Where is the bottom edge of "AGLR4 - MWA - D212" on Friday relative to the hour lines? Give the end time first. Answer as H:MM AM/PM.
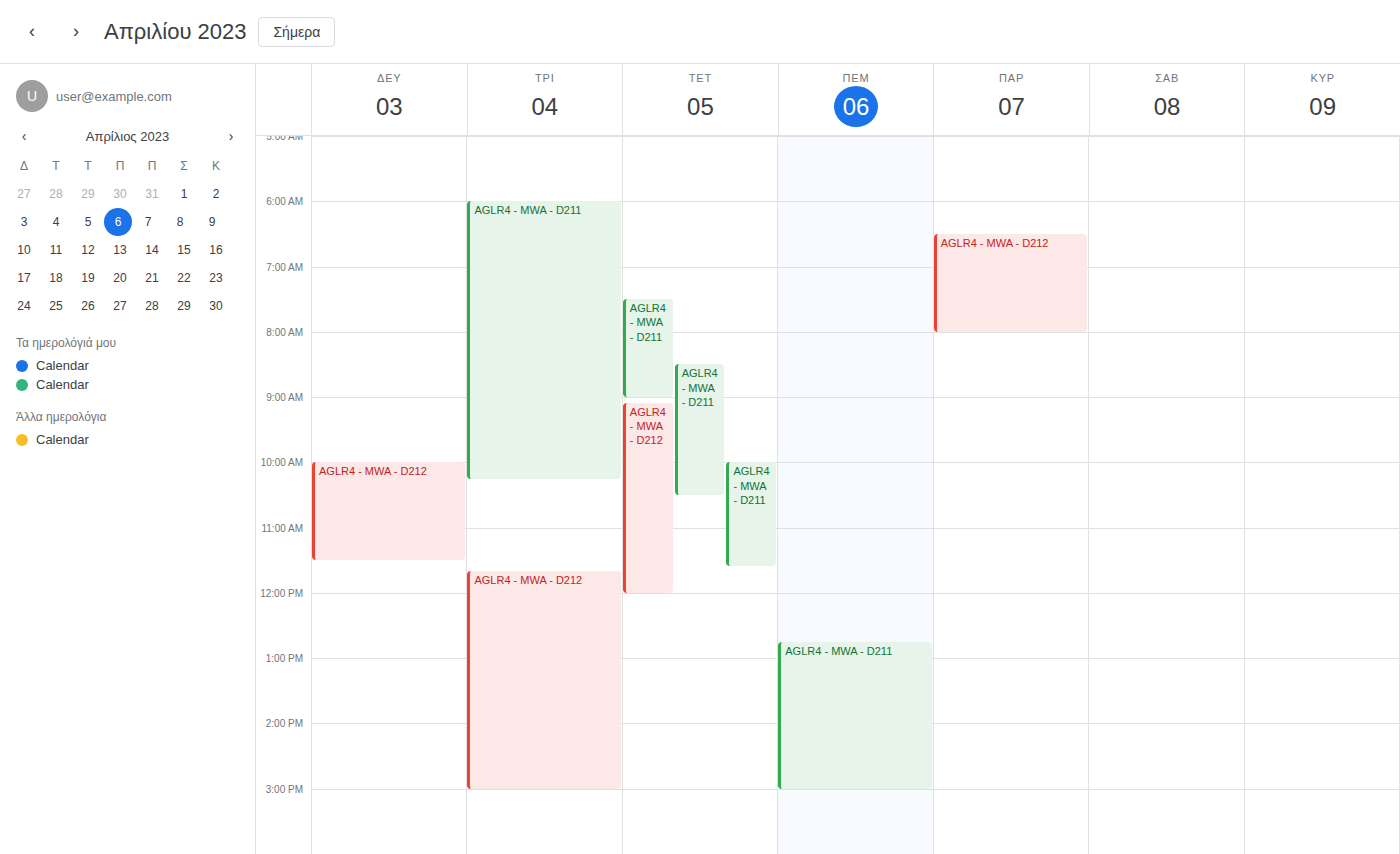
8:00 AM -- exactly on the 8 AM line.